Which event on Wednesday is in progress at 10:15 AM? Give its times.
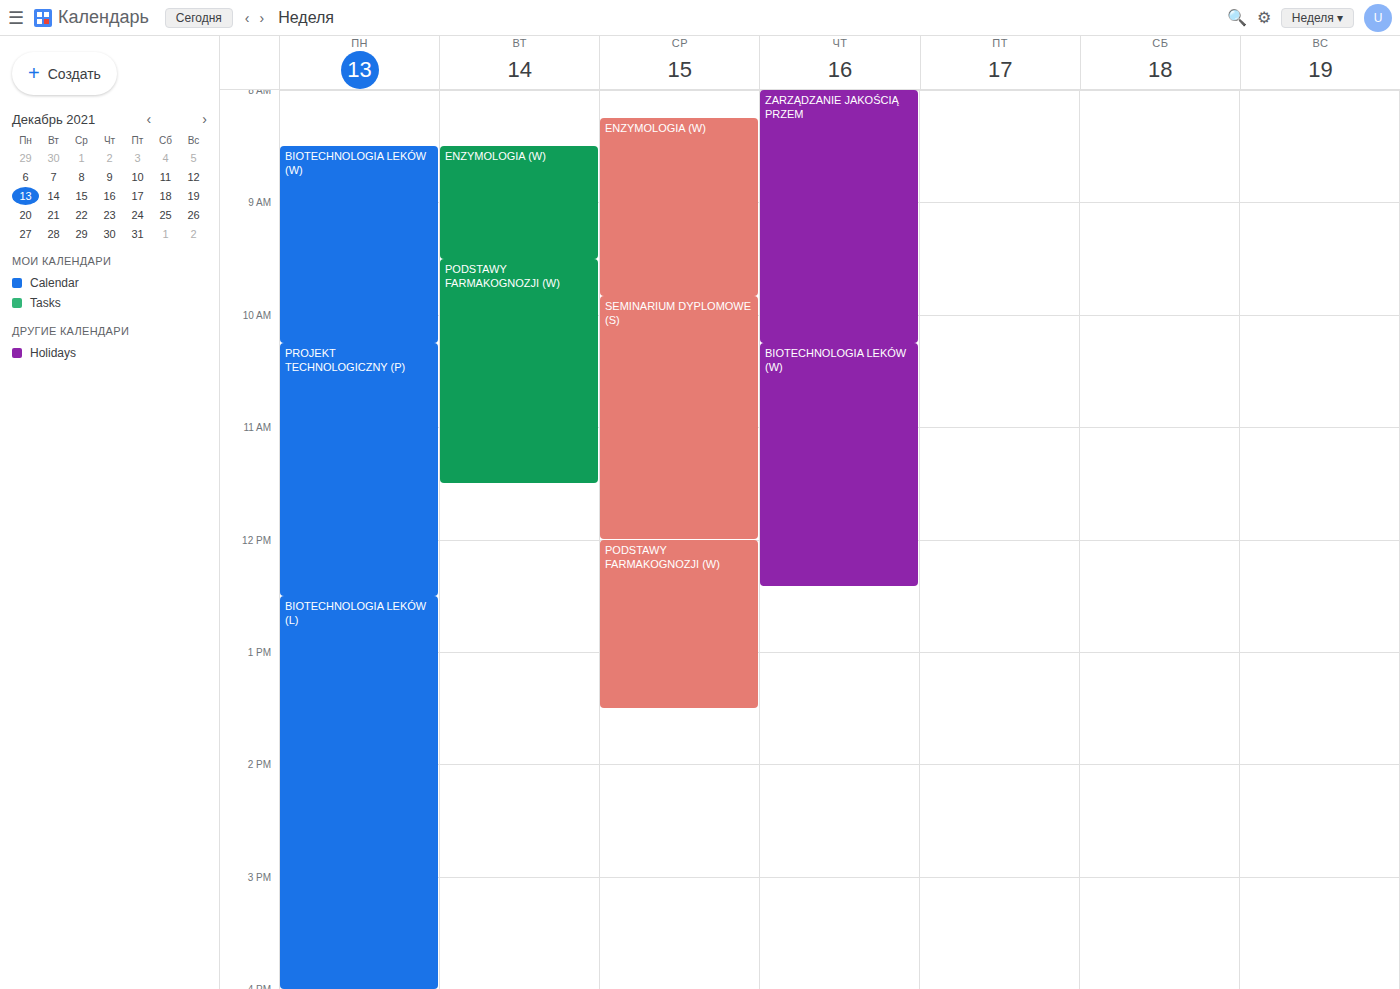
"SEMINARIUM DYPLOMOWE (S)", 9:50 AM to 12:00 PM